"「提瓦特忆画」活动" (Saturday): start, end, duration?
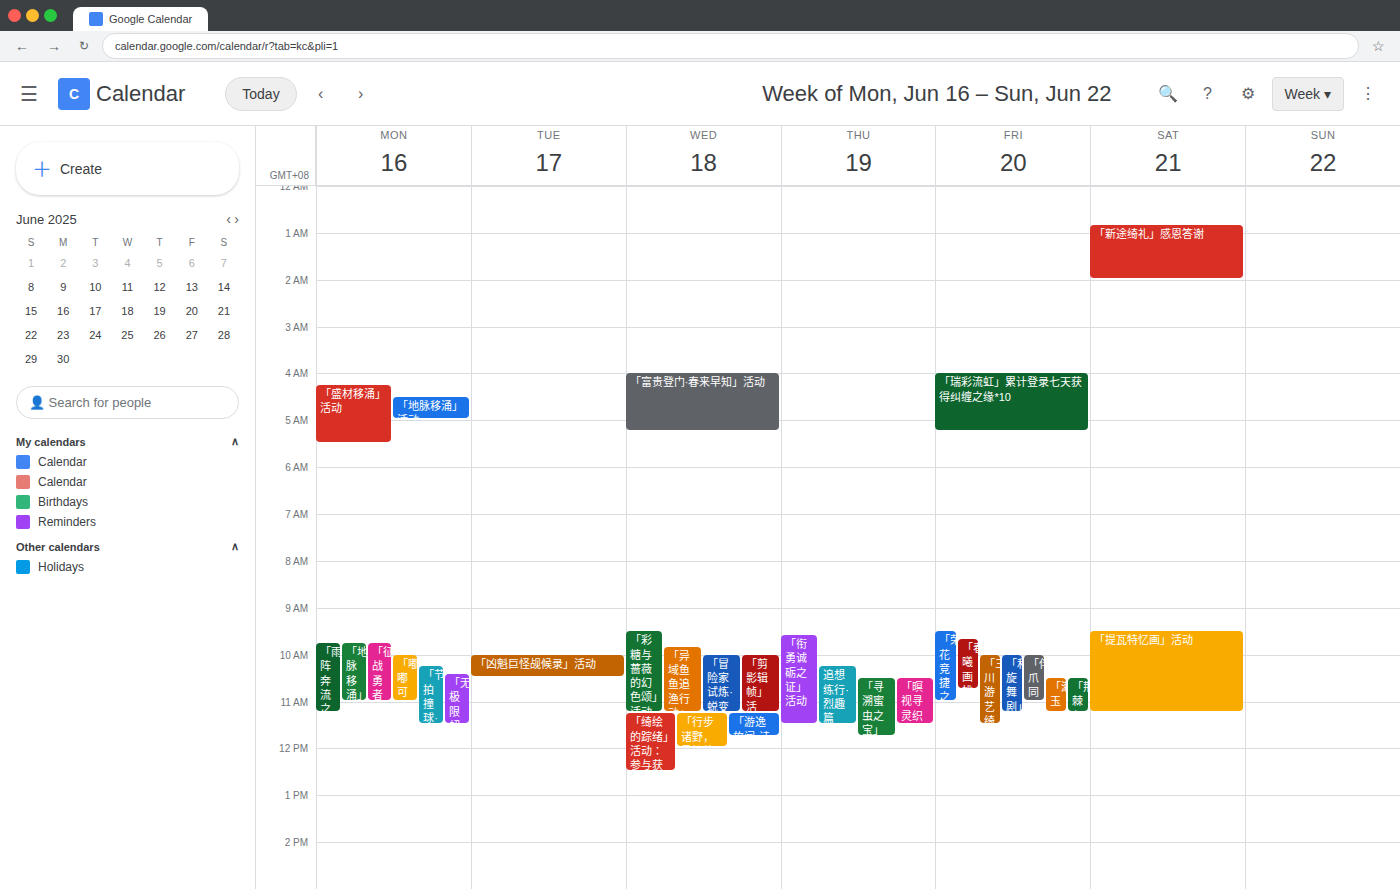
9:30 AM to 11:15 AM, 1 hour 45 minutes